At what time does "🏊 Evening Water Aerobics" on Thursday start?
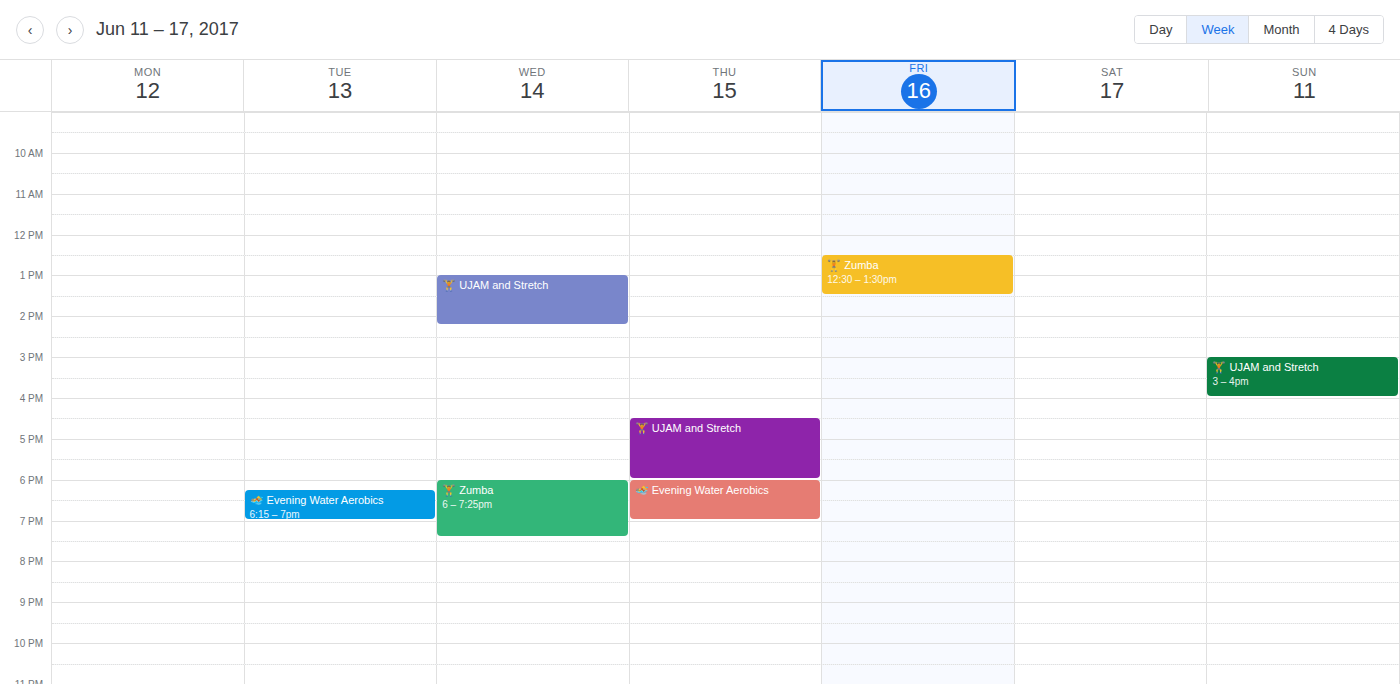
6:00 PM